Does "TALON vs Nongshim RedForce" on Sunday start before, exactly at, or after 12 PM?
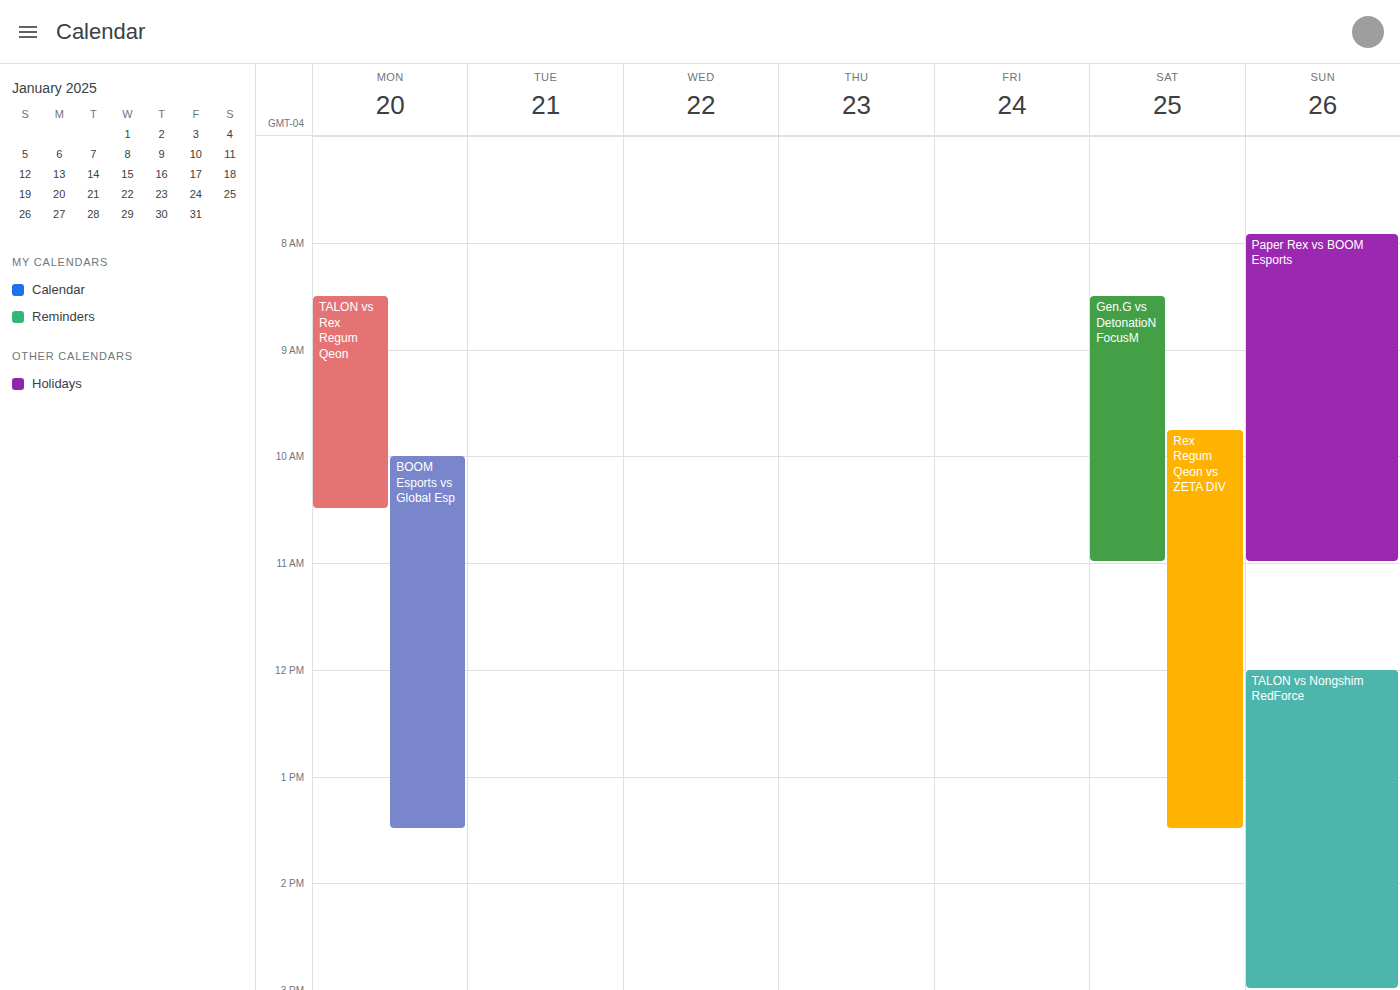
12:00 PM -- exactly at 12 PM, on the 12 PM line.